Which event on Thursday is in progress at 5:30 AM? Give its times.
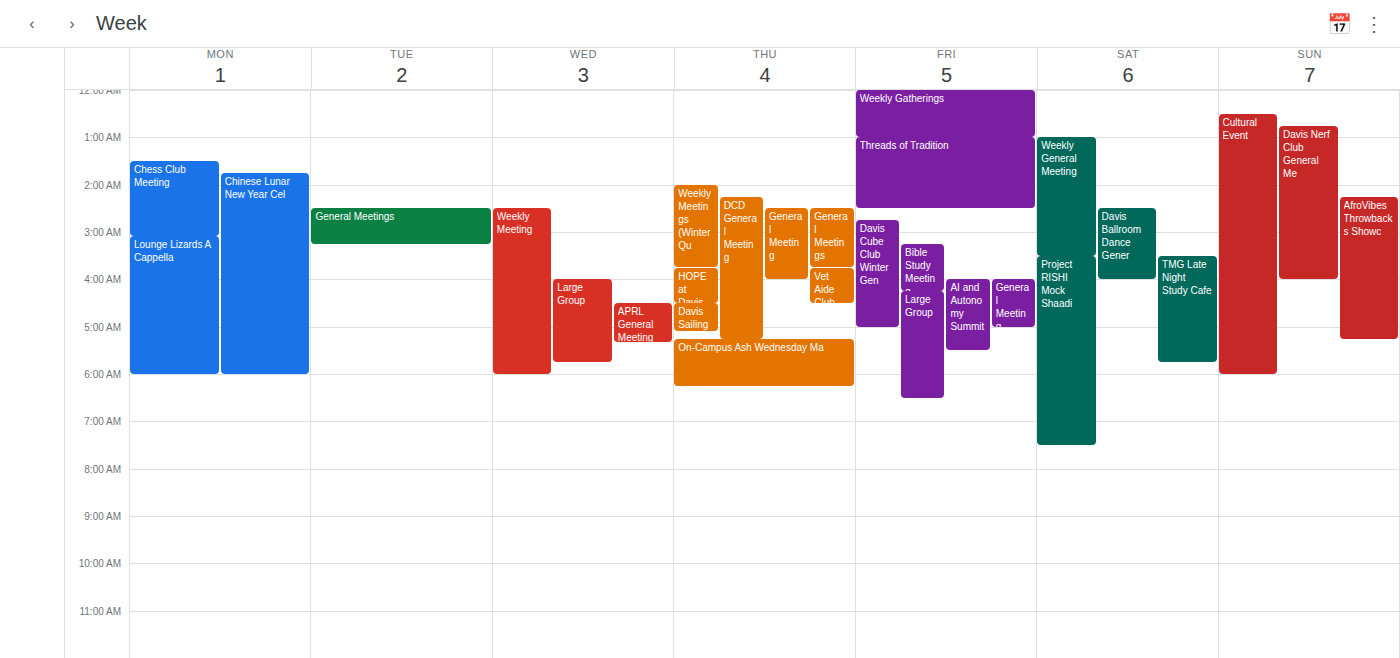
"On-Campus Ash Wednesday Ma", 5:15 AM to 6:15 AM